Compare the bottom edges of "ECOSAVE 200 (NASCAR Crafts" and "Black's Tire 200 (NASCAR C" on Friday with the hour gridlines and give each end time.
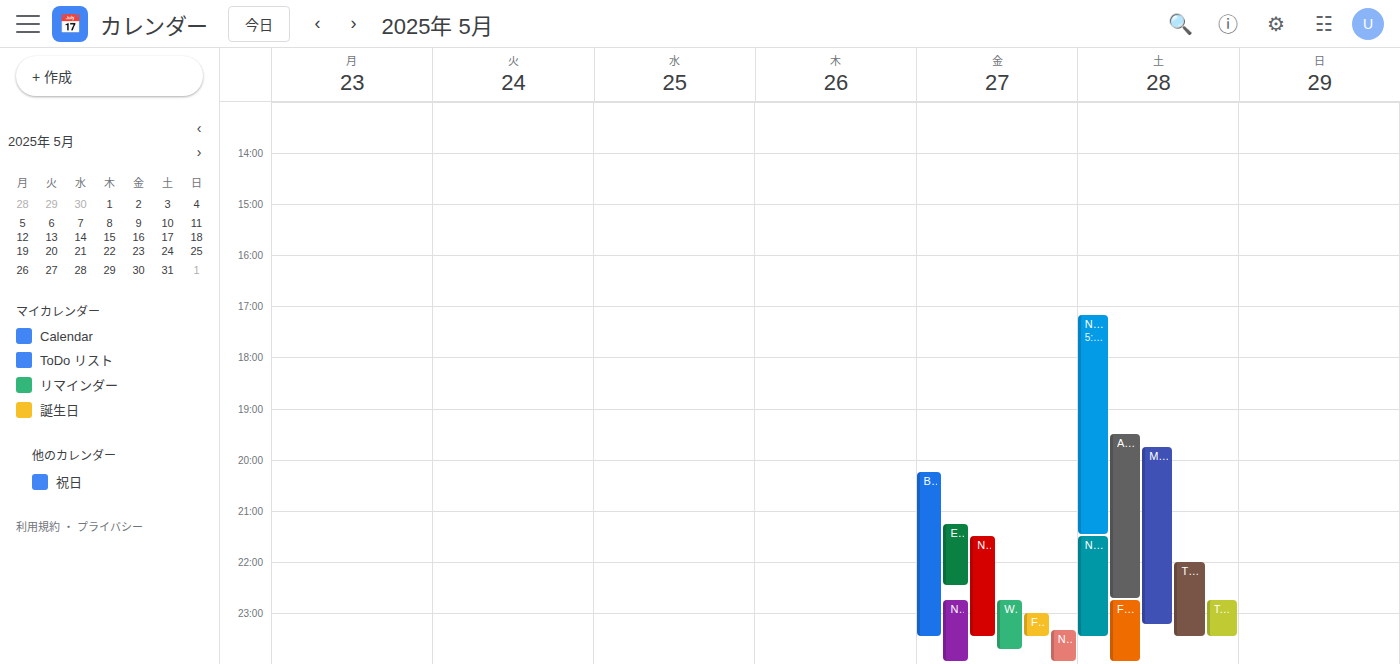
"ECOSAVE 200 (NASCAR Crafts": 10:30 PM, halfway between the 10 PM and 11 PM lines. "Black's Tire 200 (NASCAR C": 11:30 PM, halfway between the 11 PM and 12 AM lines.